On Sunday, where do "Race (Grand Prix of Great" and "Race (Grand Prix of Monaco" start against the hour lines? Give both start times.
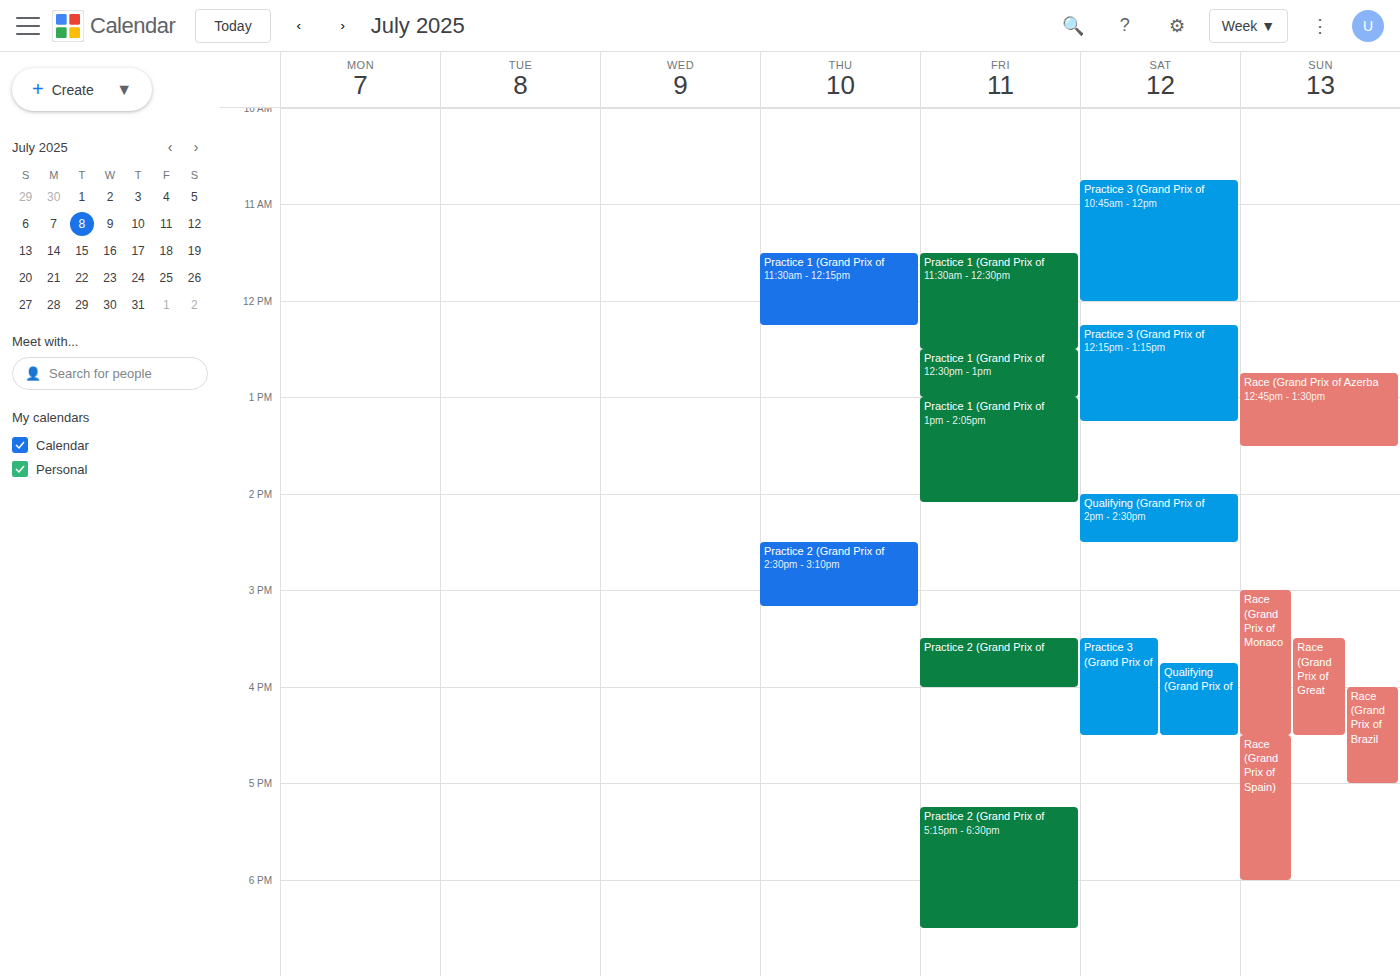
"Race (Grand Prix of Great": 3:30 PM, halfway between the 3 PM and 4 PM lines. "Race (Grand Prix of Monaco": 3:00 PM, exactly on the 3 PM line.